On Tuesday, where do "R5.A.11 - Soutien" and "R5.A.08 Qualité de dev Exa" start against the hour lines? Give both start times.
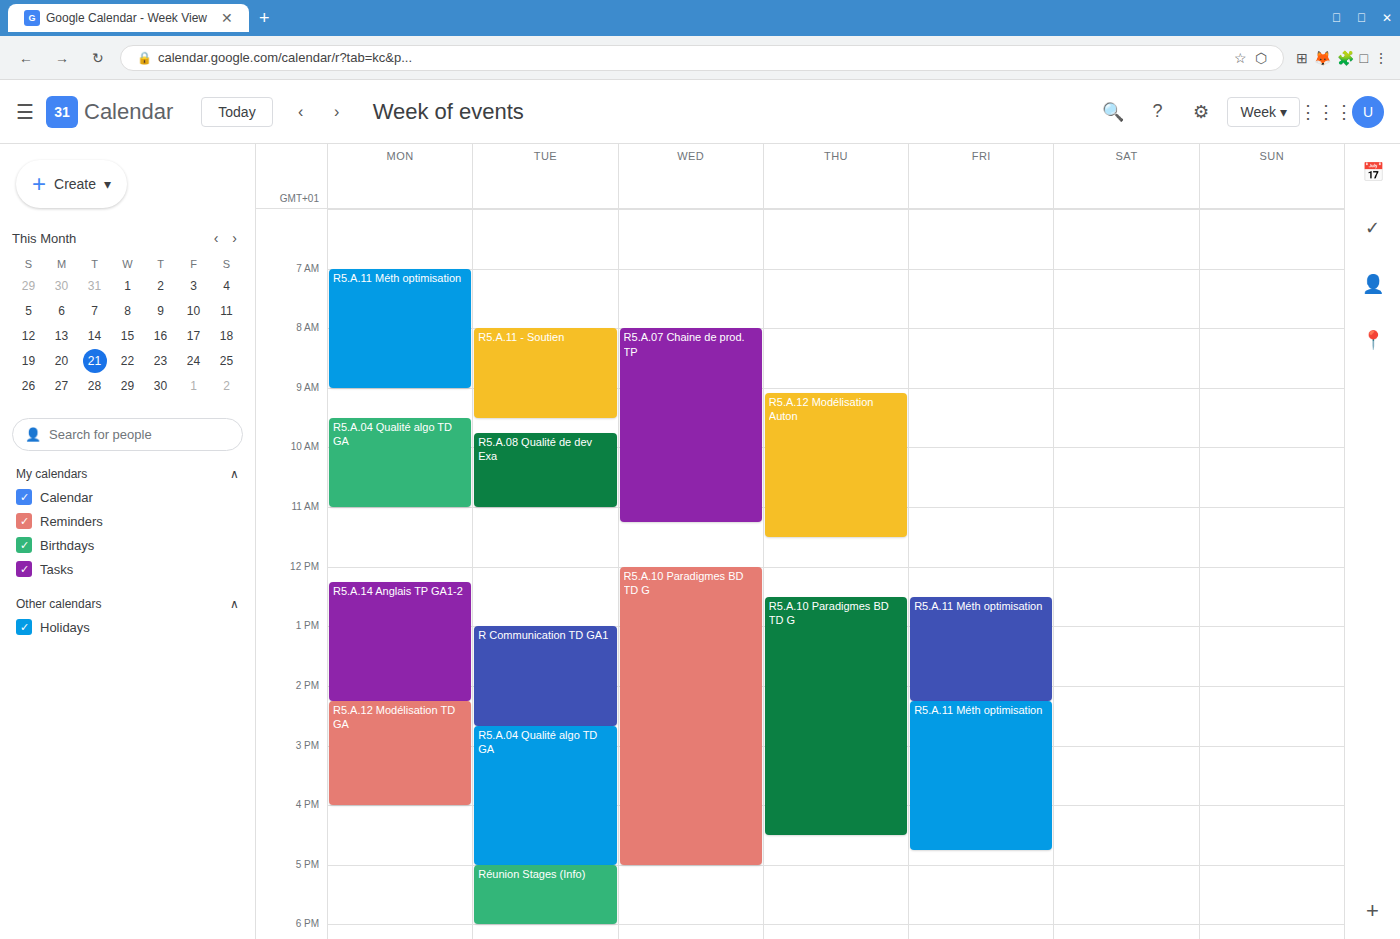
"R5.A.11 - Soutien": 8:00 AM, exactly on the 8 AM line. "R5.A.08 Qualité de dev Exa": 9:45 AM, neither: three quarters of the way from the 9 AM line to the 10 AM line.